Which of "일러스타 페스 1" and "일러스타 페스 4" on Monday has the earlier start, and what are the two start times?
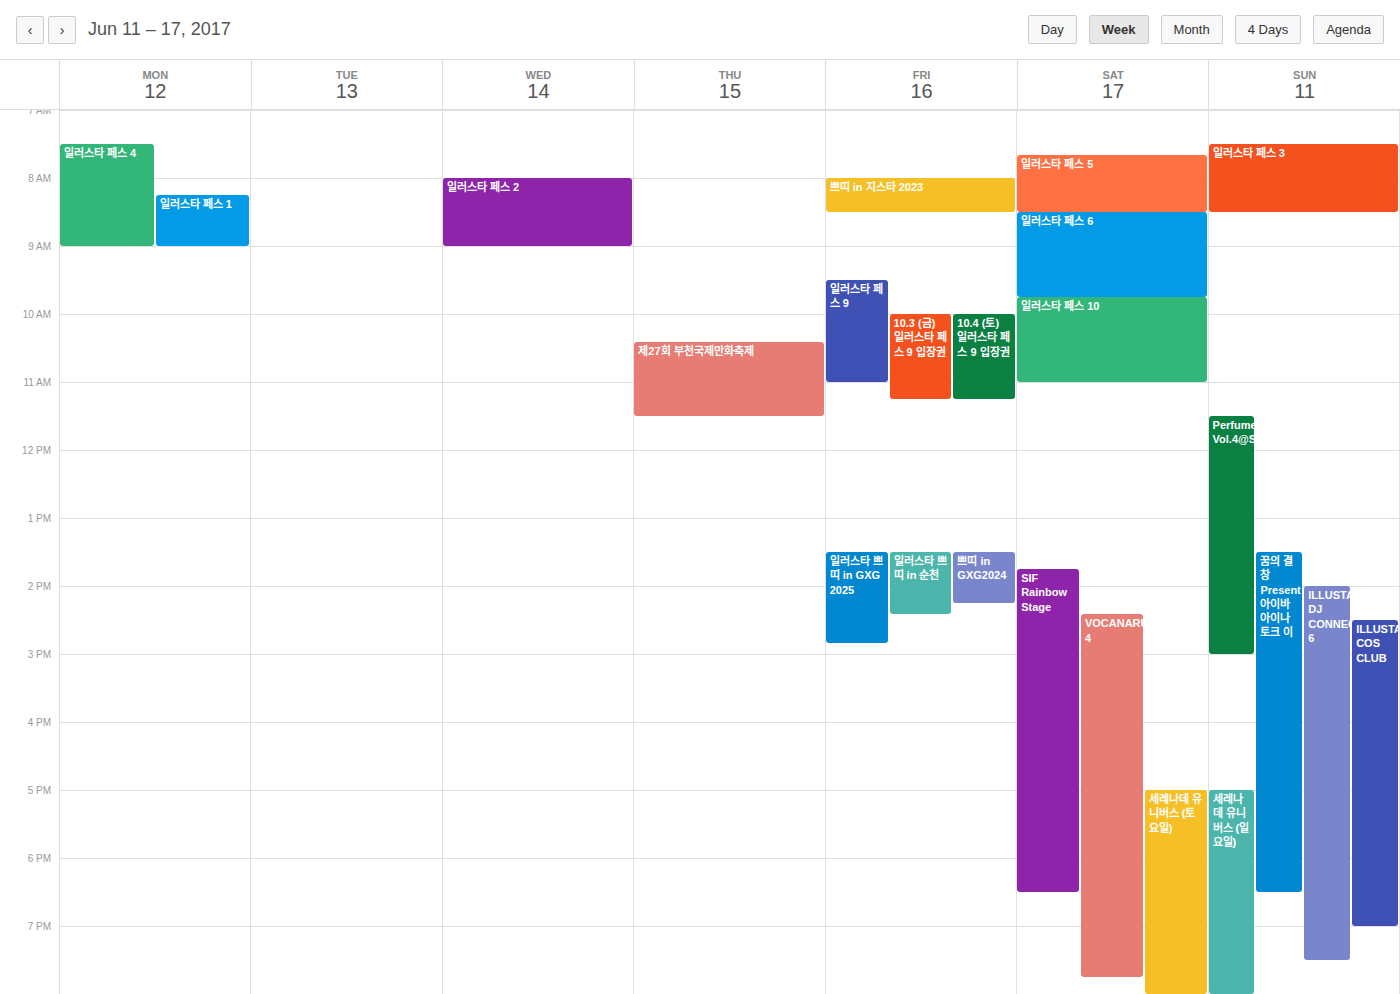
"일러스타 페스 4" 07:30; "일러스타 페스 1" 08:15.